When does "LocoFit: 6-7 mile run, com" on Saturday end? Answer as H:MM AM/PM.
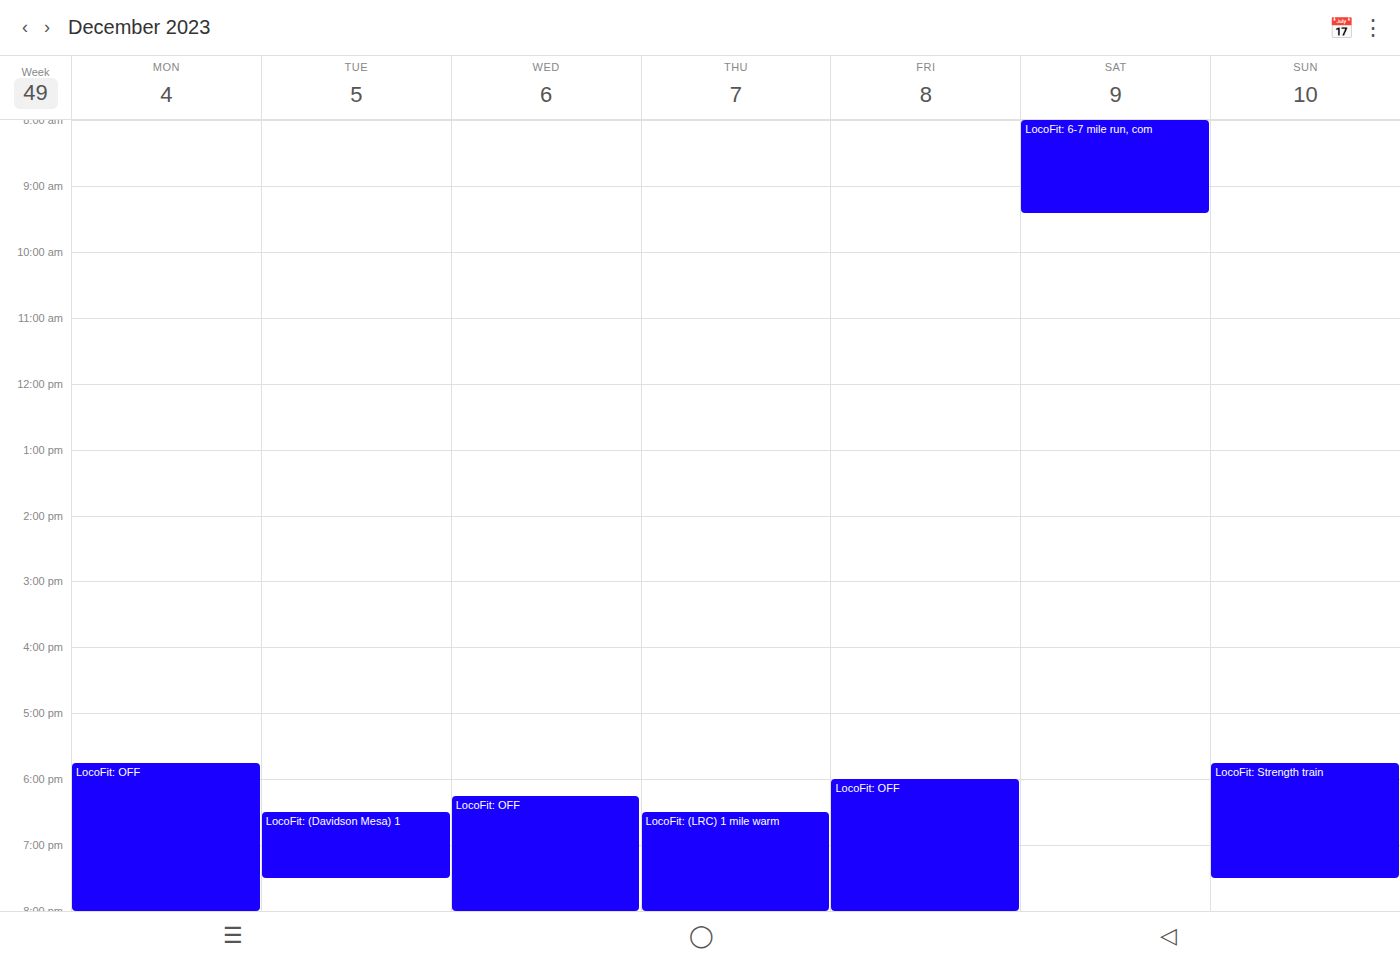
9:25 AM